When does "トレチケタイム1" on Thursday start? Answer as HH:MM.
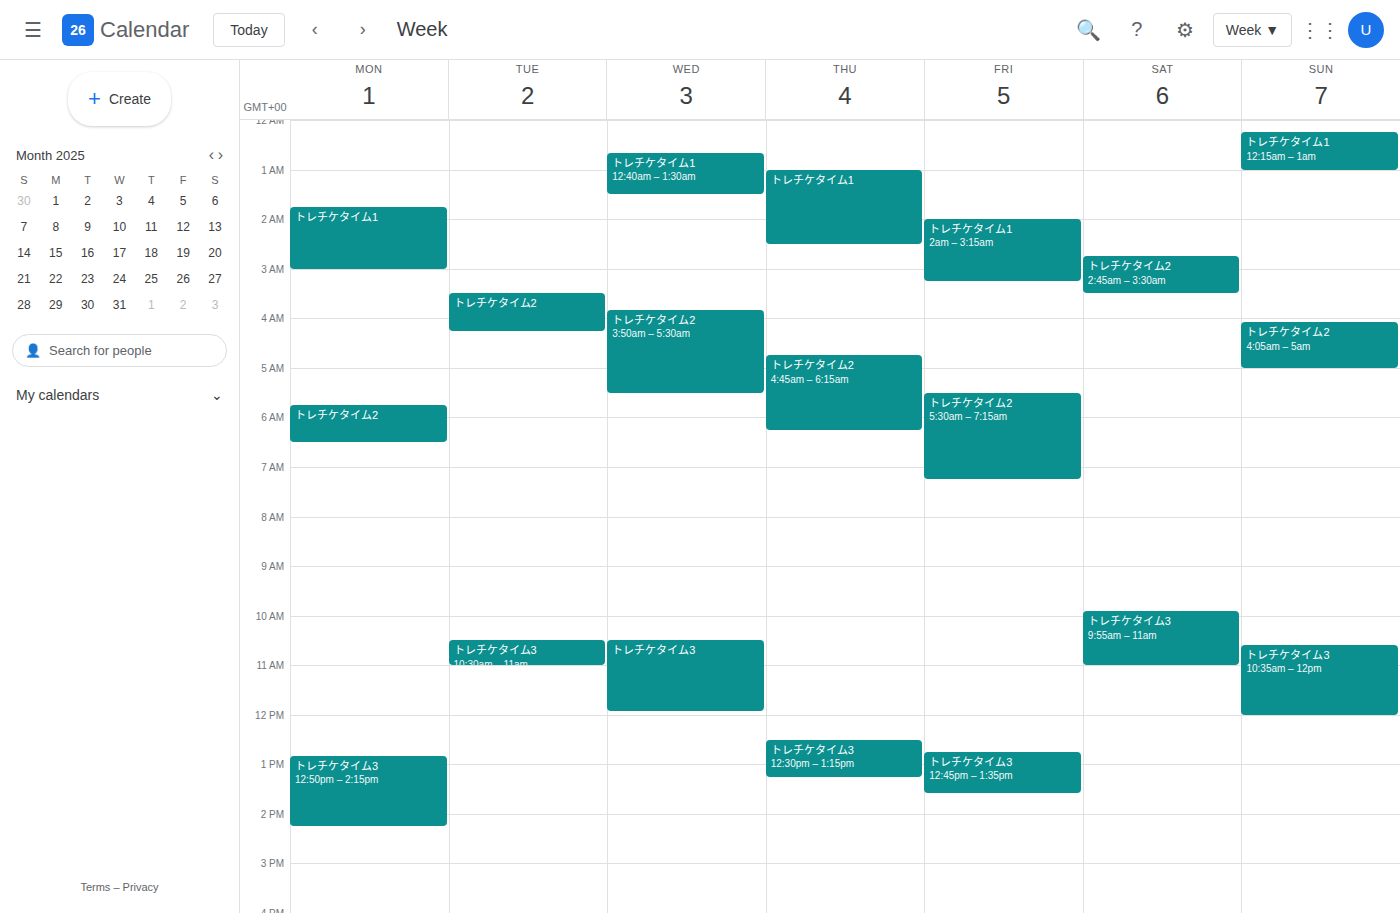
01:00